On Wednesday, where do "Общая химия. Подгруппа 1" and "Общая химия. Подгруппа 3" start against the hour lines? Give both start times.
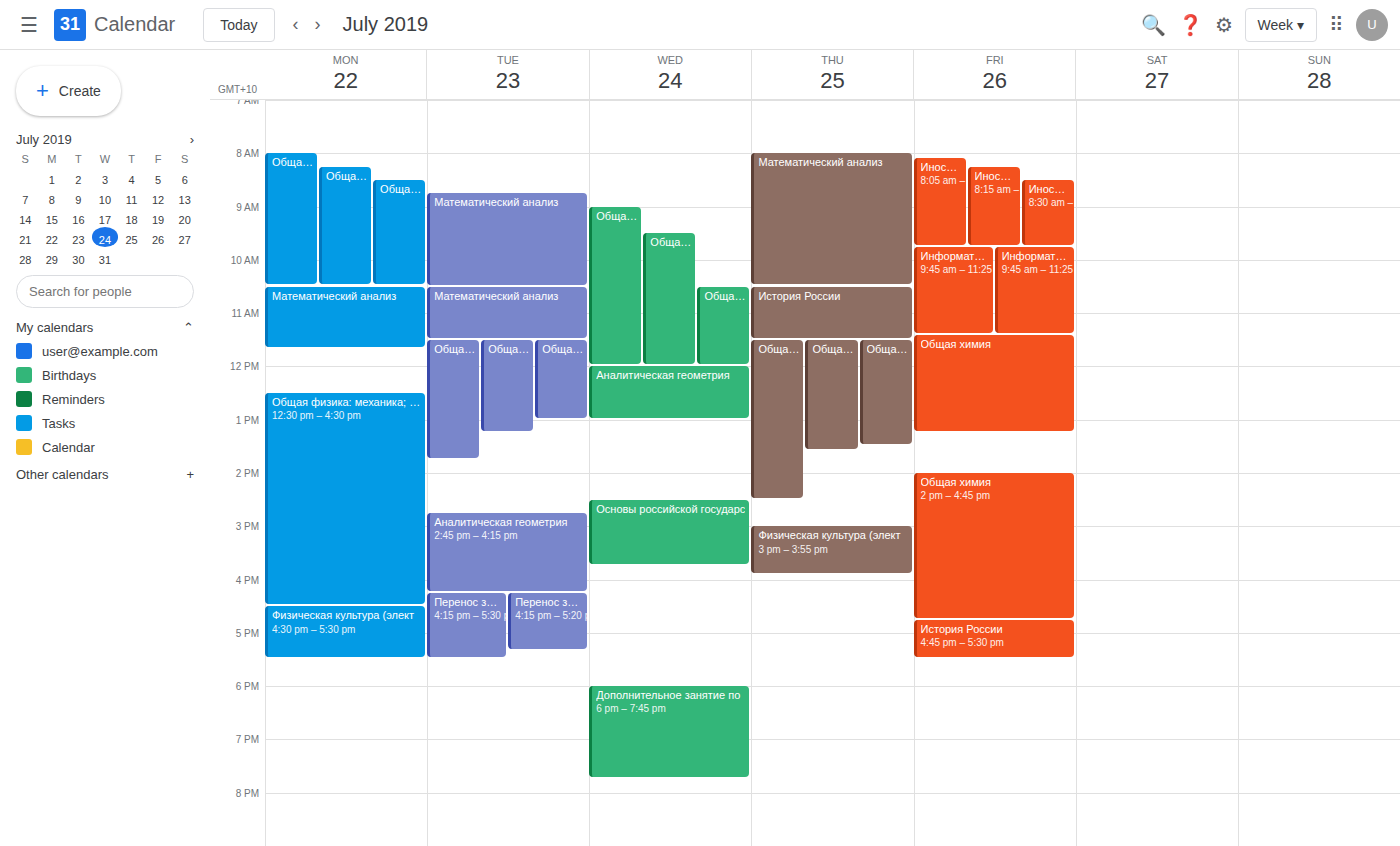
"Общая химия. Подгруппа 1": 9:30 AM, halfway between the 9 AM and 10 AM lines. "Общая химия. Подгруппа 3": 10:30 AM, halfway between the 10 AM and 11 AM lines.